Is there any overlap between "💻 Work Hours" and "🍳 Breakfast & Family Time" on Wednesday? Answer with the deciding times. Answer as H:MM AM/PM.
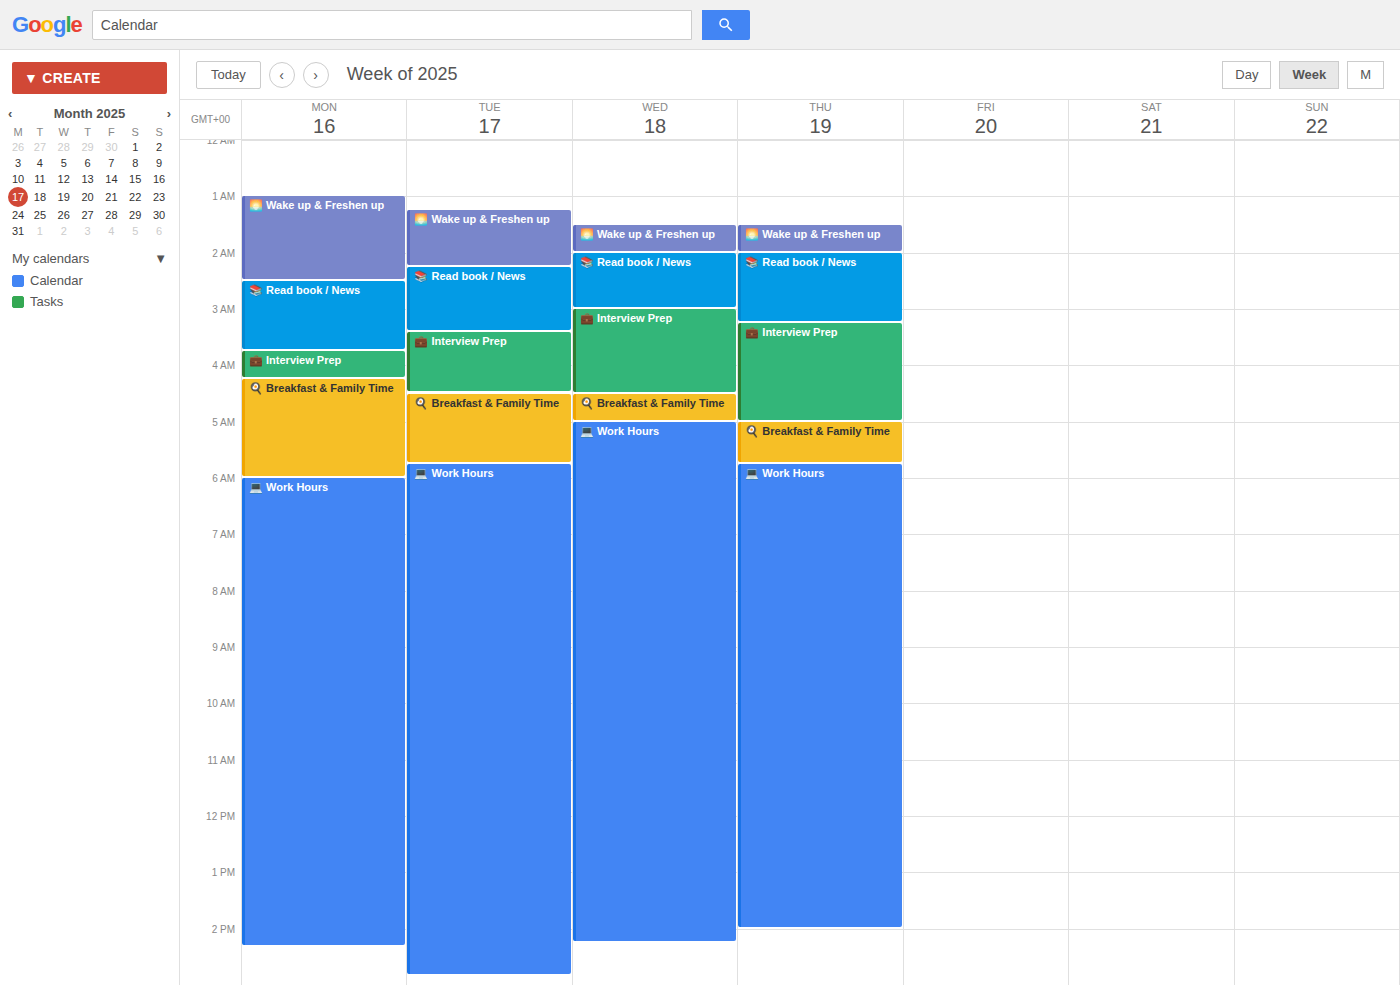
"🍳 Breakfast & Family Time" ends at 5:00 AM, exactly when "💻 Work Hours" starts -- they touch but do not overlap.